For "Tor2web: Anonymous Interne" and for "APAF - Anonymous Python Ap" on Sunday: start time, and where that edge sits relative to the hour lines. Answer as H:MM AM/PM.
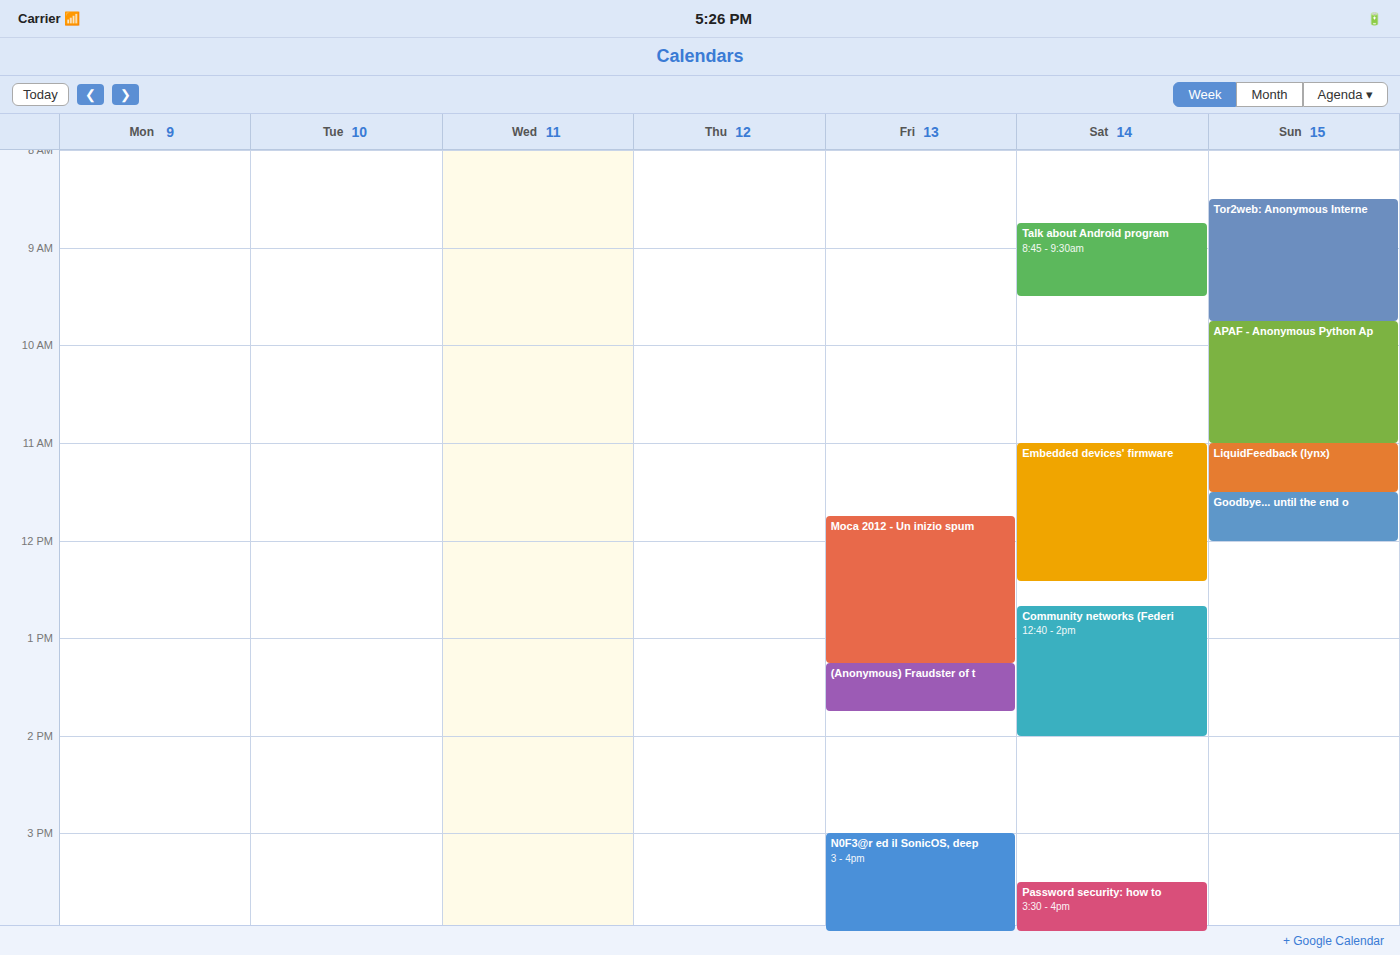
"Tor2web: Anonymous Interne": 8:30 AM, halfway between the 8 AM and 9 AM lines. "APAF - Anonymous Python Ap": 9:45 AM, neither: three quarters of the way from the 9 AM line to the 10 AM line.